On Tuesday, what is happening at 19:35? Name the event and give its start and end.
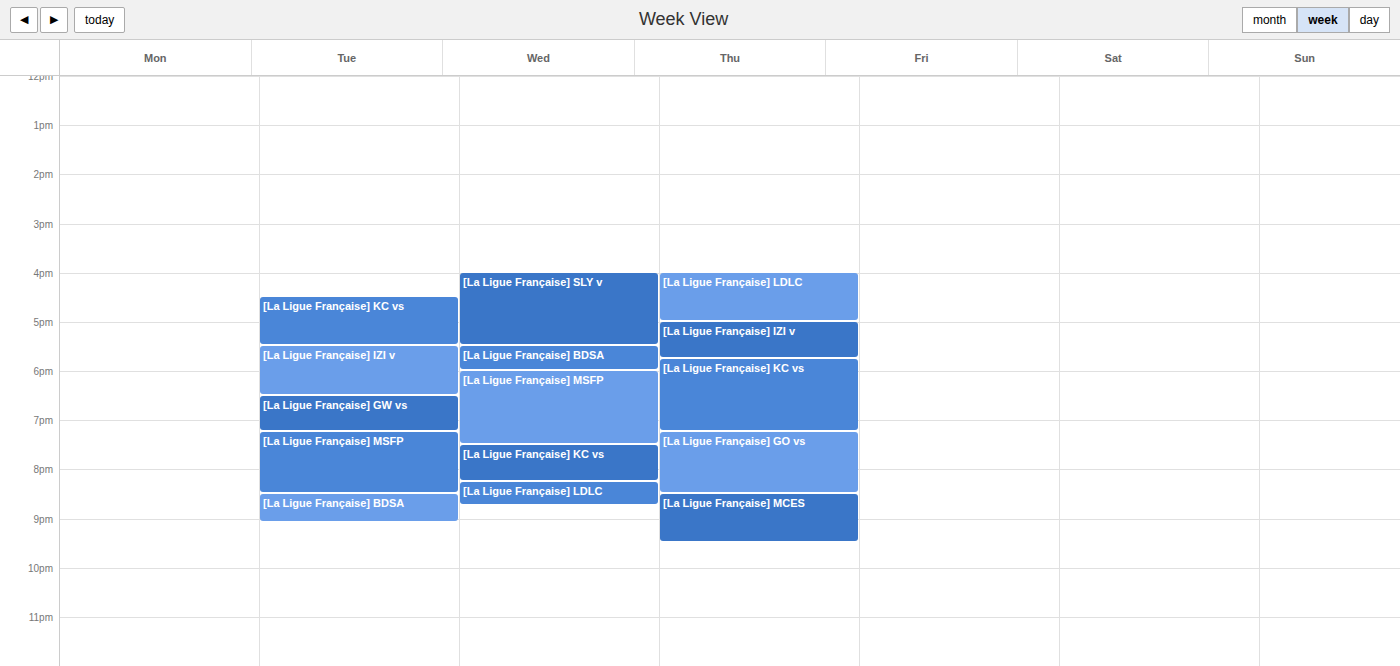
"[La Ligue Française] MSFP", 19:15 to 20:30